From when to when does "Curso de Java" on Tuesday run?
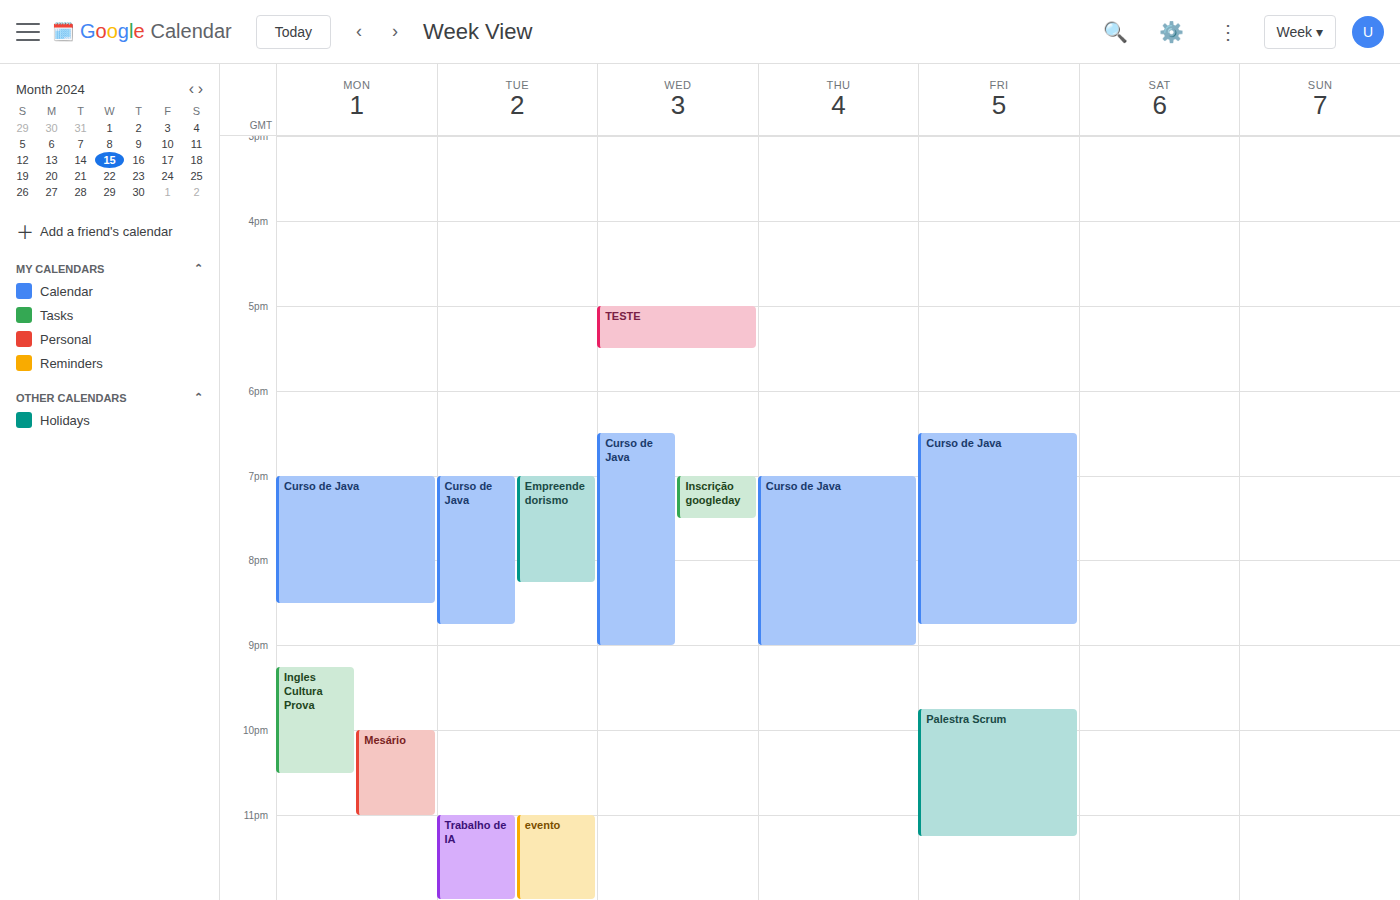
7:00 PM to 8:45 PM